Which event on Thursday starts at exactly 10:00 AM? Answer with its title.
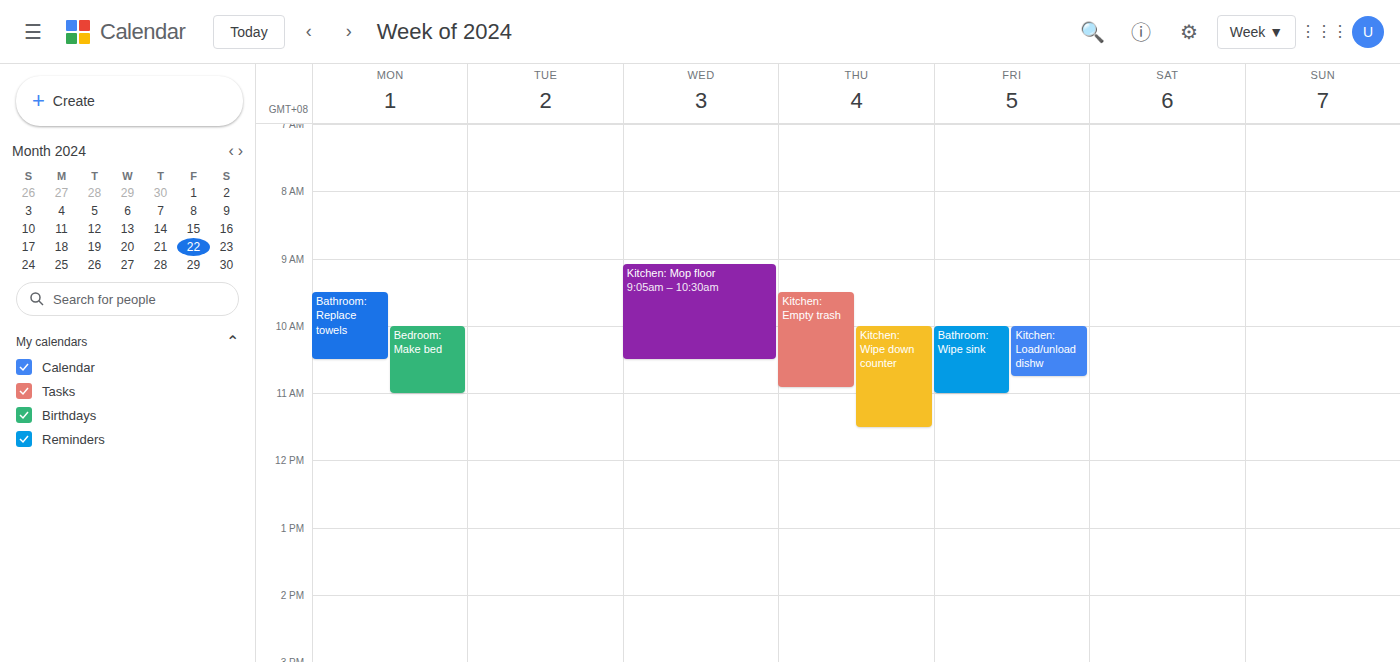
"Kitchen: Wipe down counter"